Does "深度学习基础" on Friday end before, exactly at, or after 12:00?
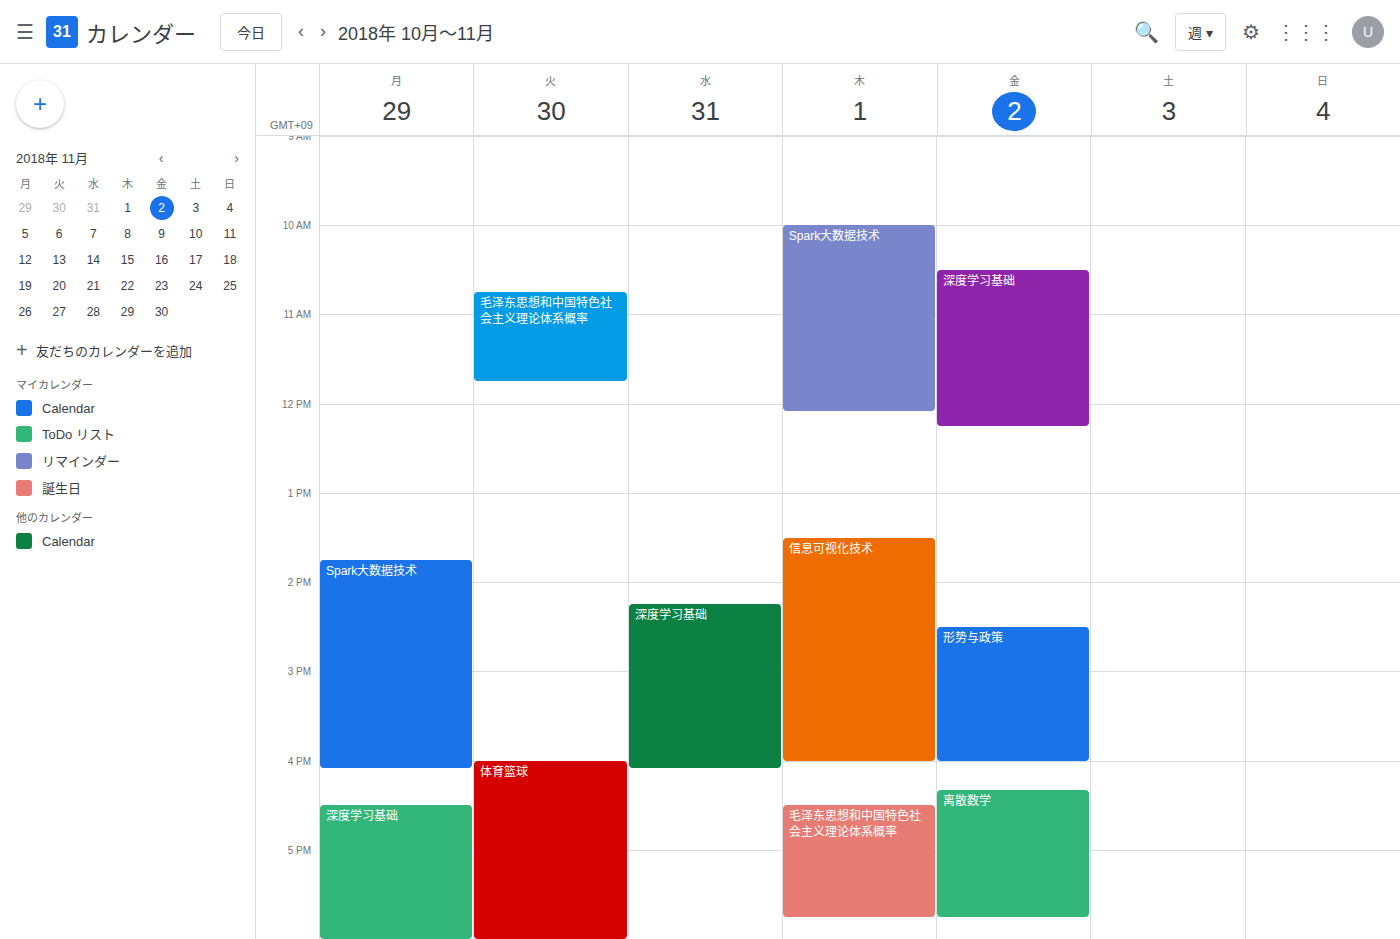
12:15 -- after 12:00, 15 minutes below the 12:00 line.